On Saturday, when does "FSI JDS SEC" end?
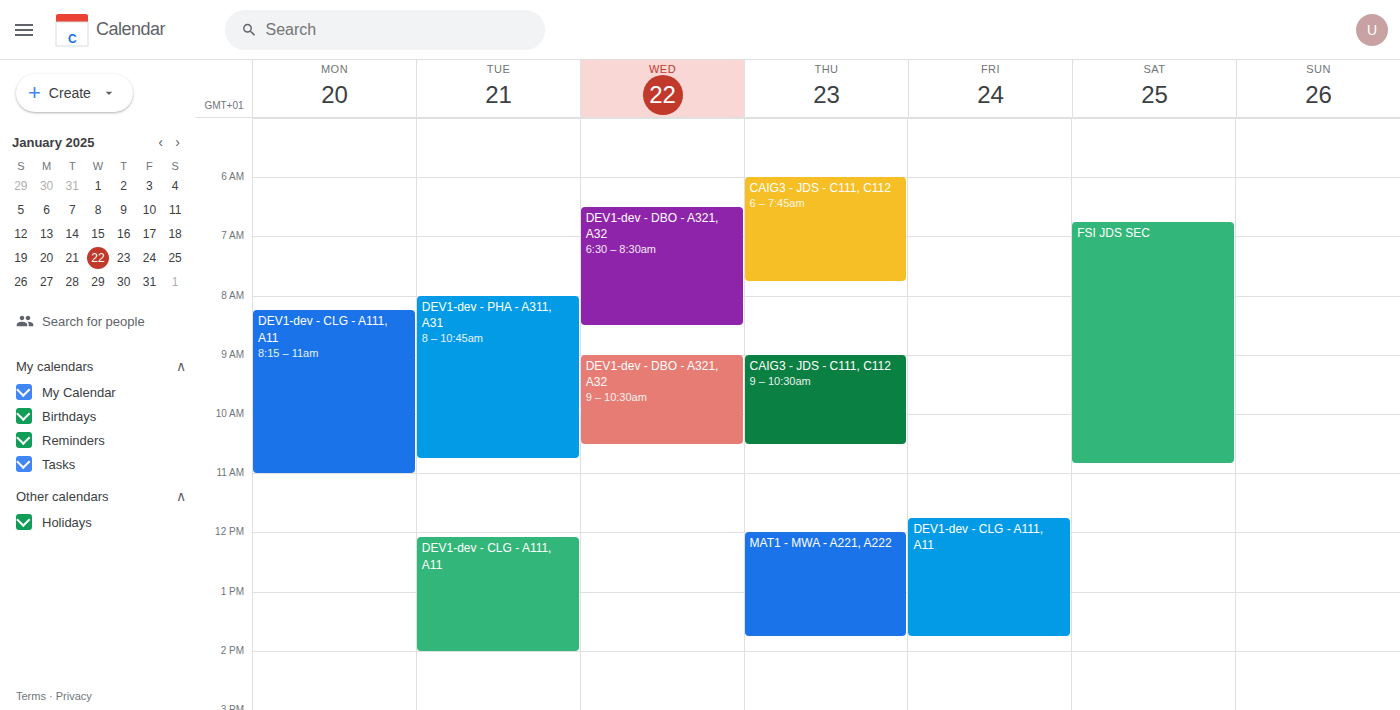
10:50 AM